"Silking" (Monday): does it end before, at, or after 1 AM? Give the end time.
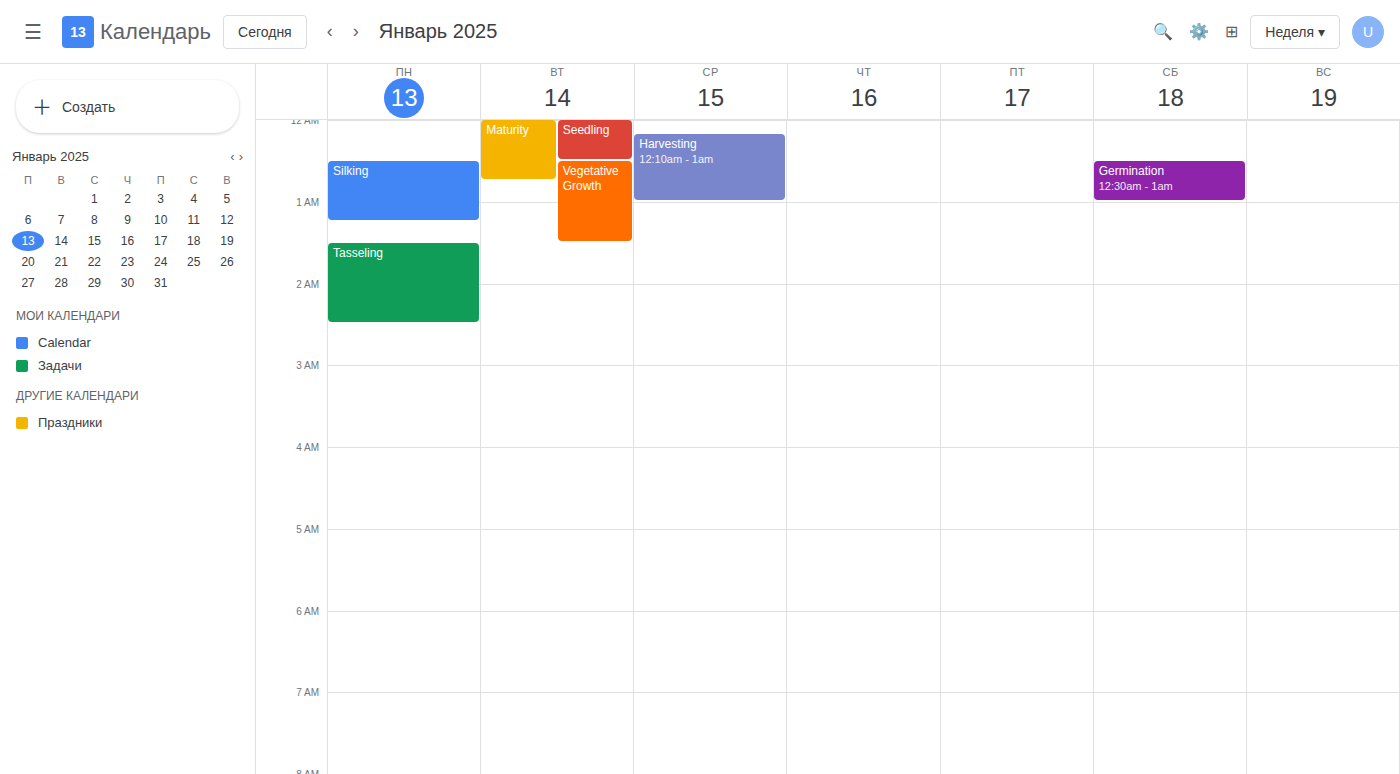
1:15 AM -- after 1 AM, 15 minutes below the 1 AM line.